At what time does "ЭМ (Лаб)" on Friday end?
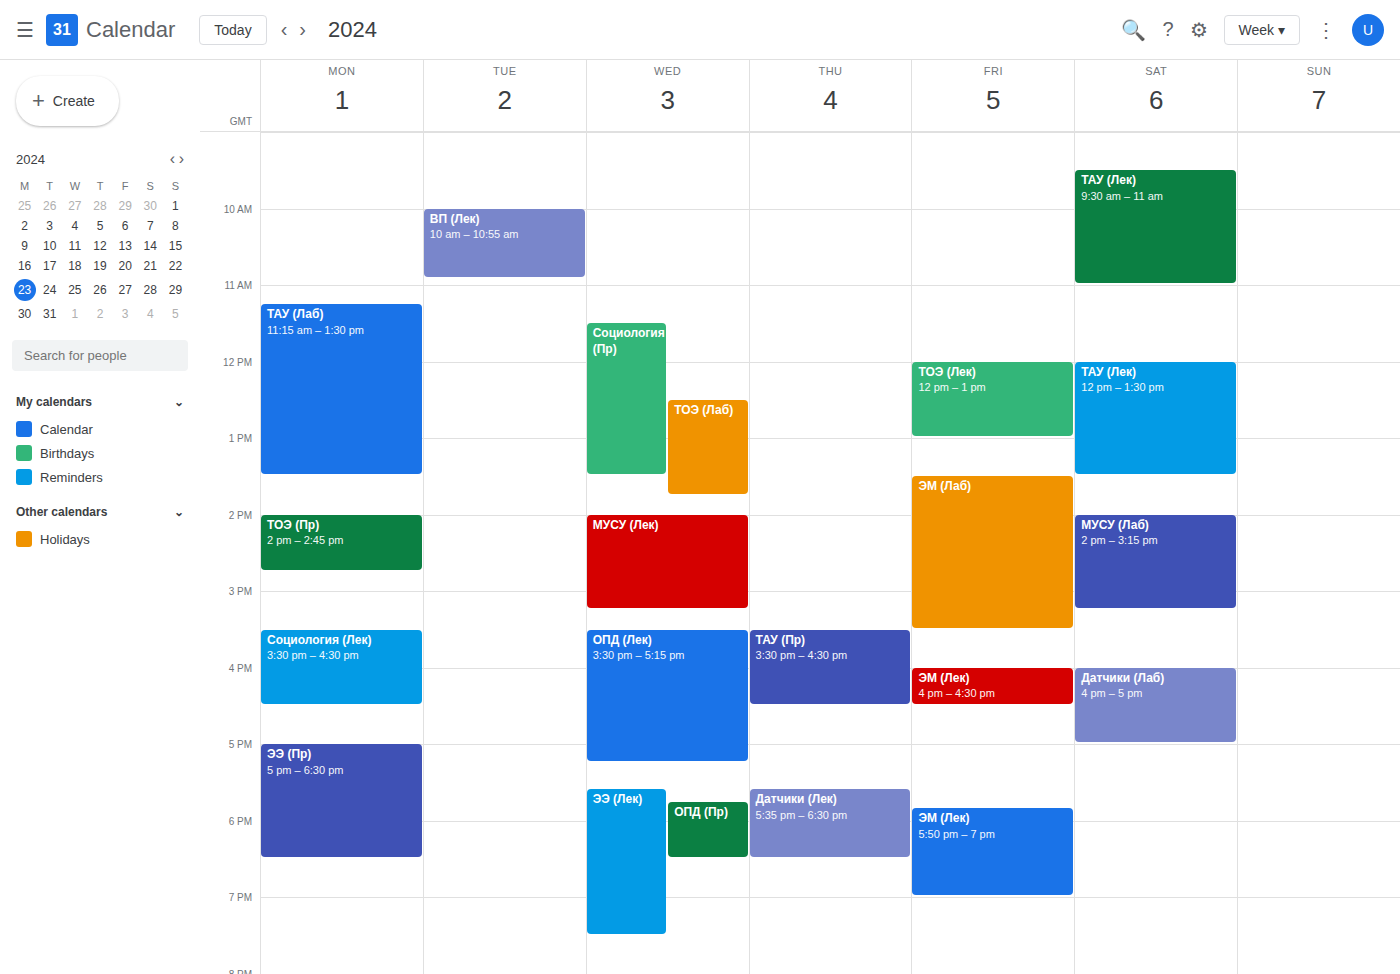
3:30 PM